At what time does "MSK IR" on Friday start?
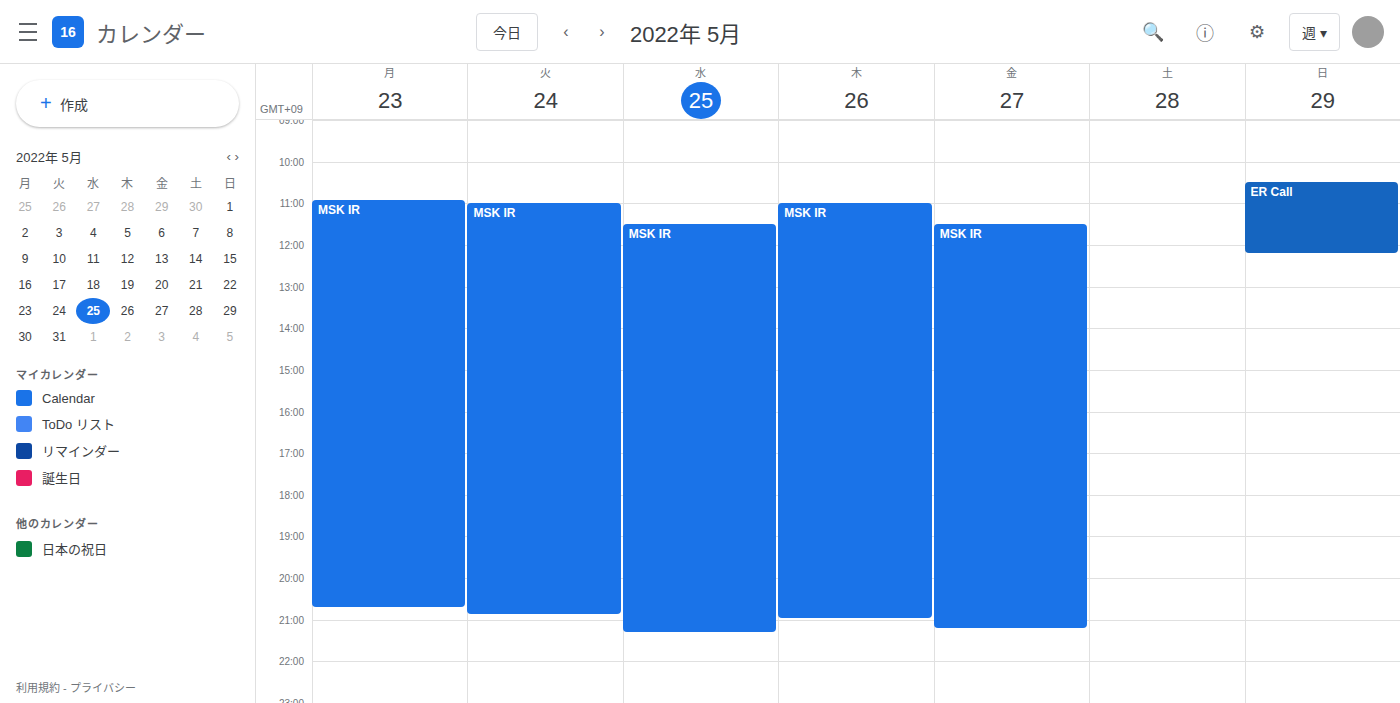
11:30